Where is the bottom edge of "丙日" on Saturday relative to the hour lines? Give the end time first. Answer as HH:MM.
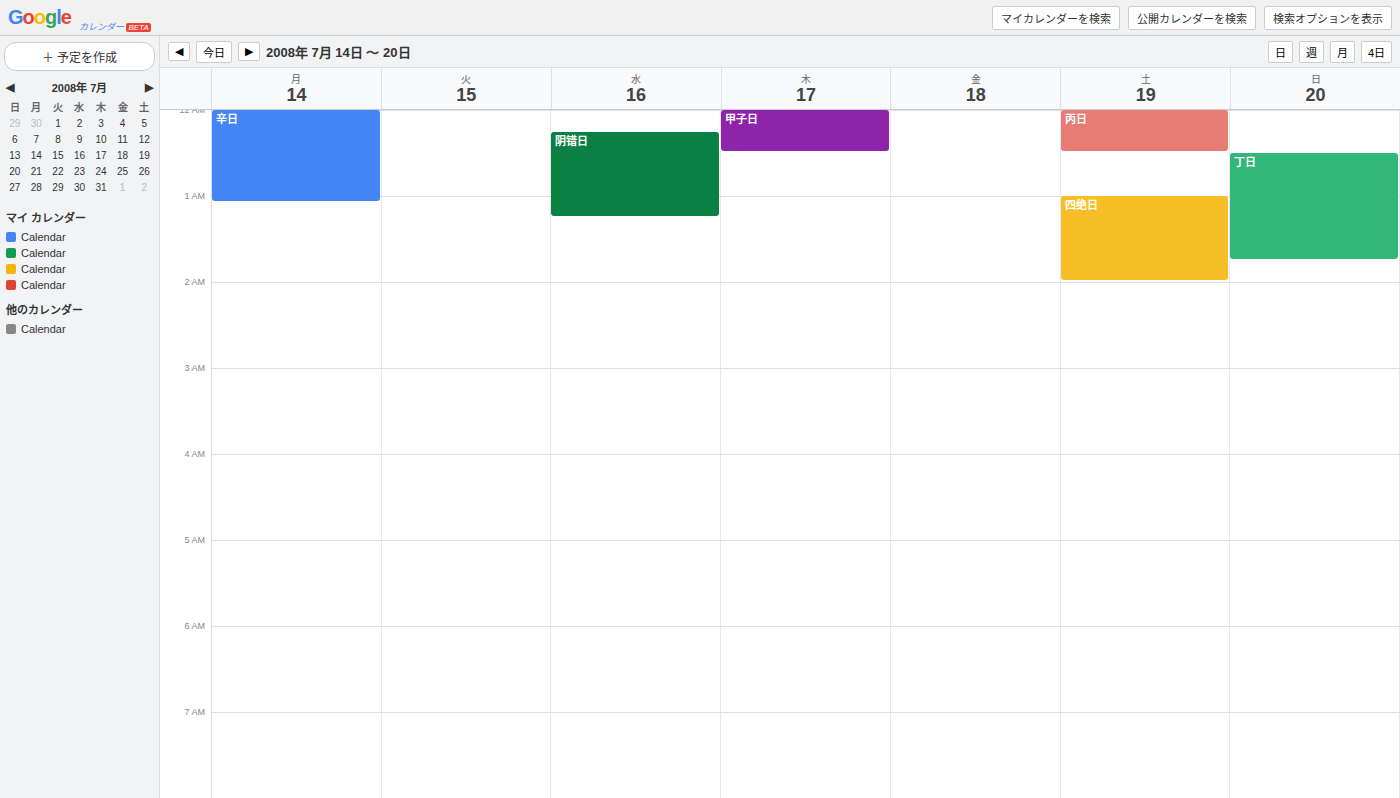
00:30 -- halfway between the 00:00 and 01:00 lines.